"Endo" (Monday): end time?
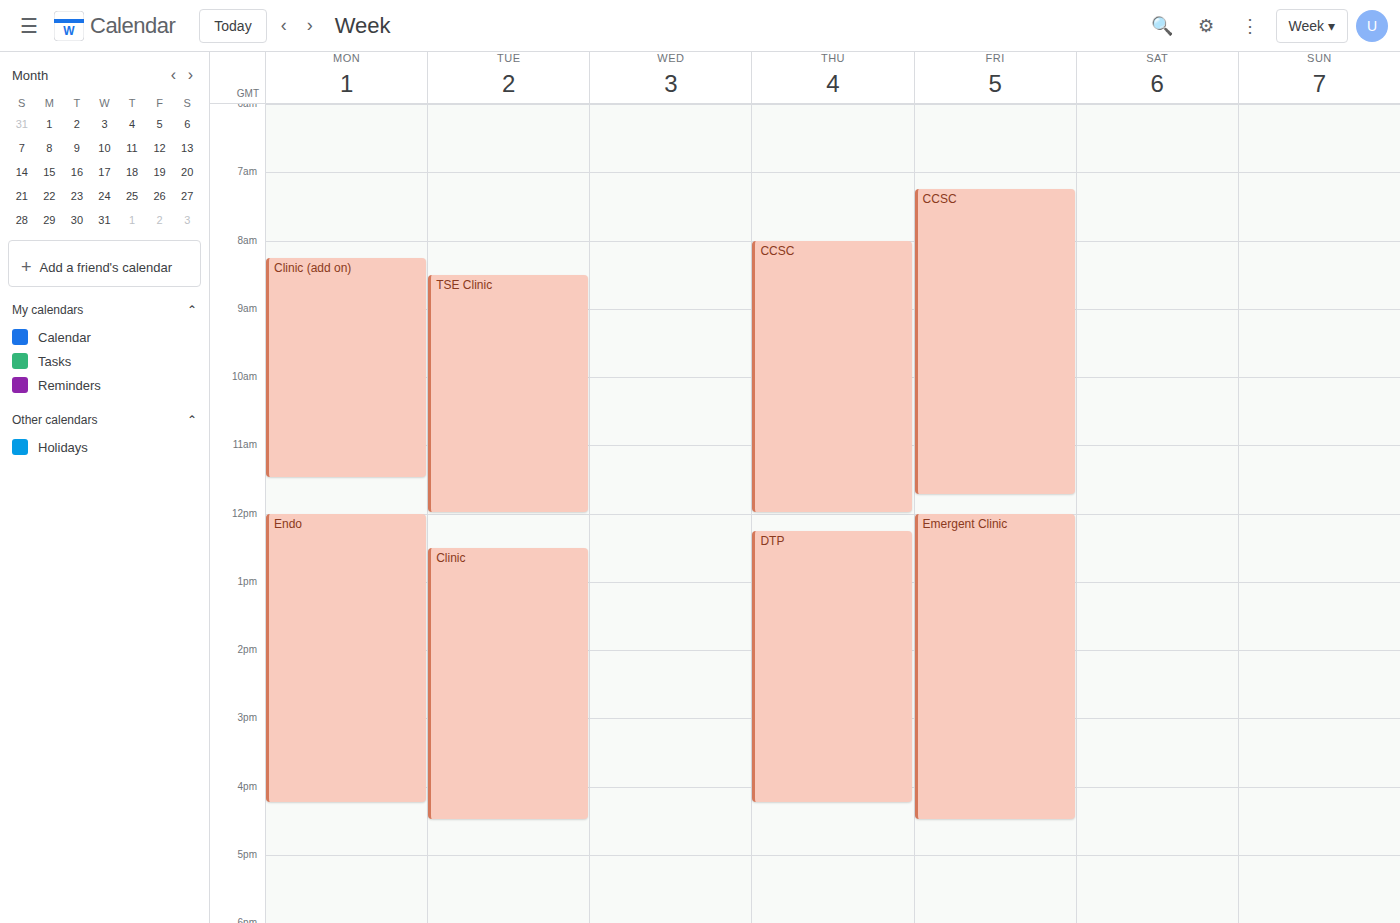
4:15 PM